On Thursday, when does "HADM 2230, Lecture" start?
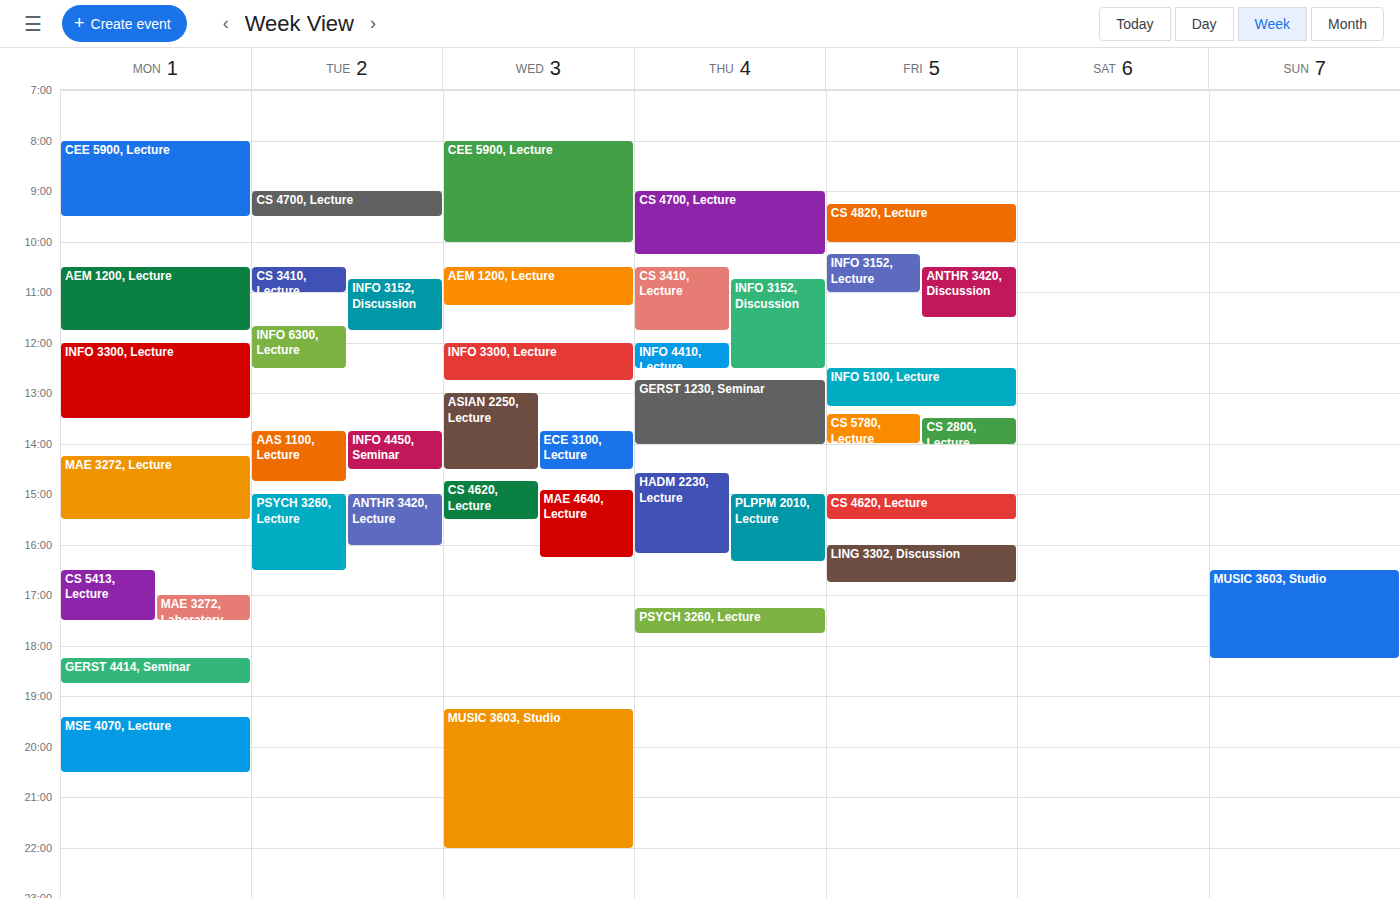
2:35 PM